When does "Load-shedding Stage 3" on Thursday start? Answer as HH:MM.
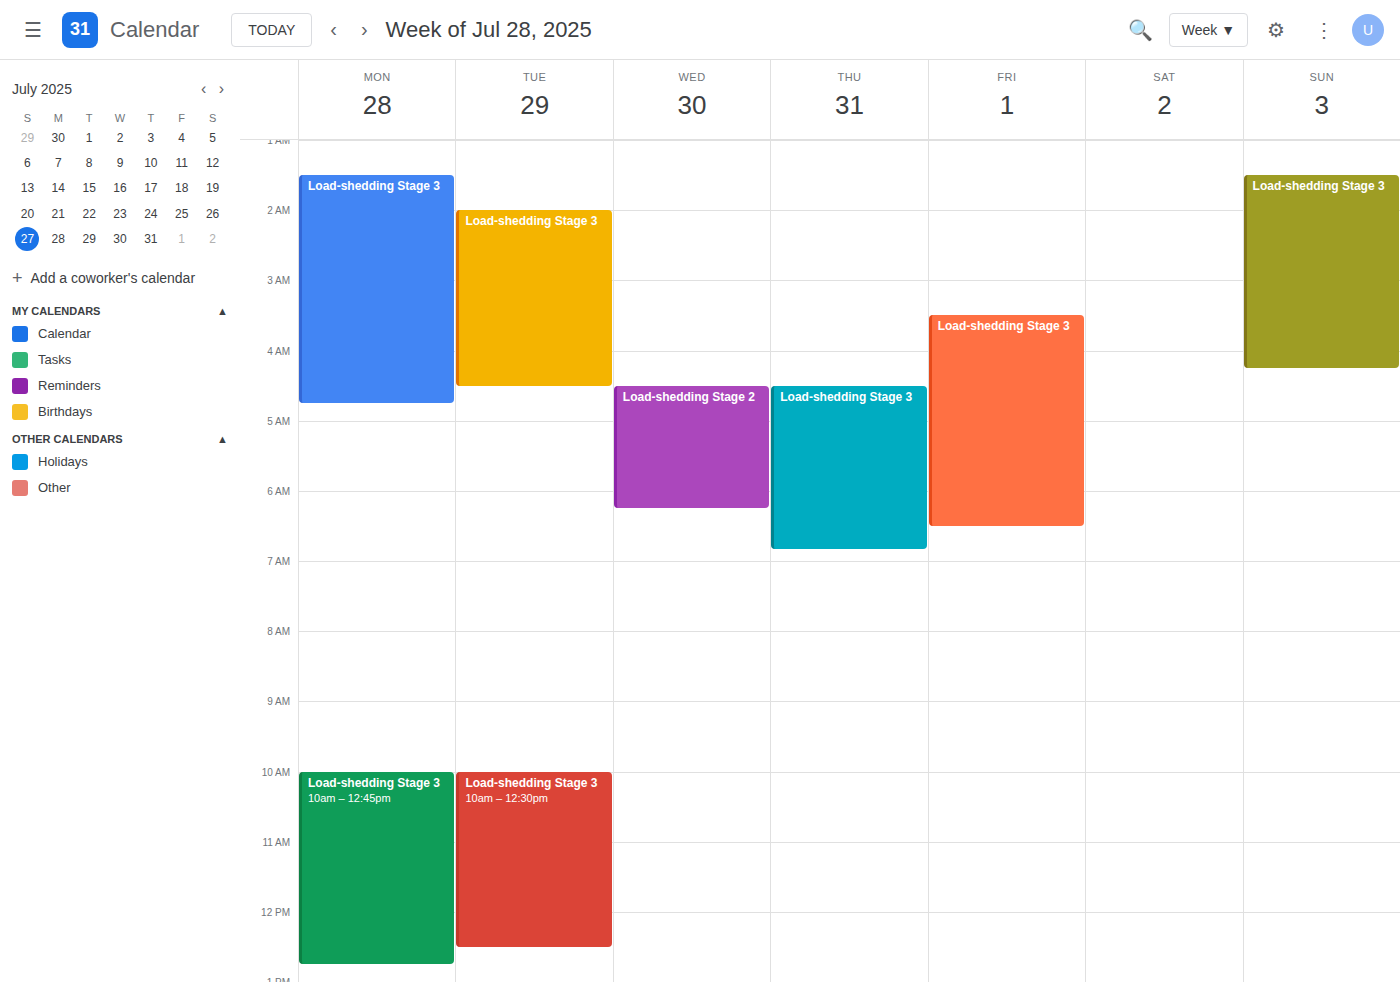
04:30